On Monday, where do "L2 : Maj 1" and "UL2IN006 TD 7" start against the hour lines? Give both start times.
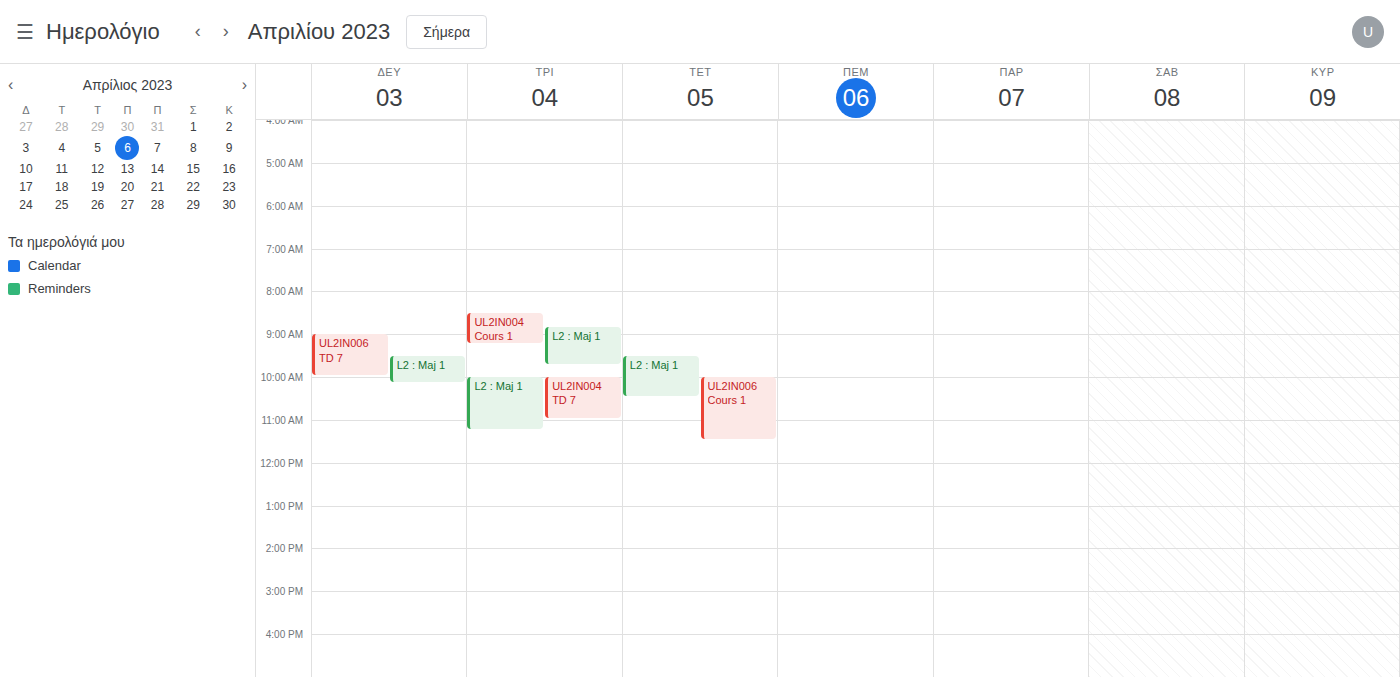
"L2 : Maj 1": 9:30 AM, halfway between the 9 AM and 10 AM lines. "UL2IN006 TD 7": 9:00 AM, exactly on the 9 AM line.